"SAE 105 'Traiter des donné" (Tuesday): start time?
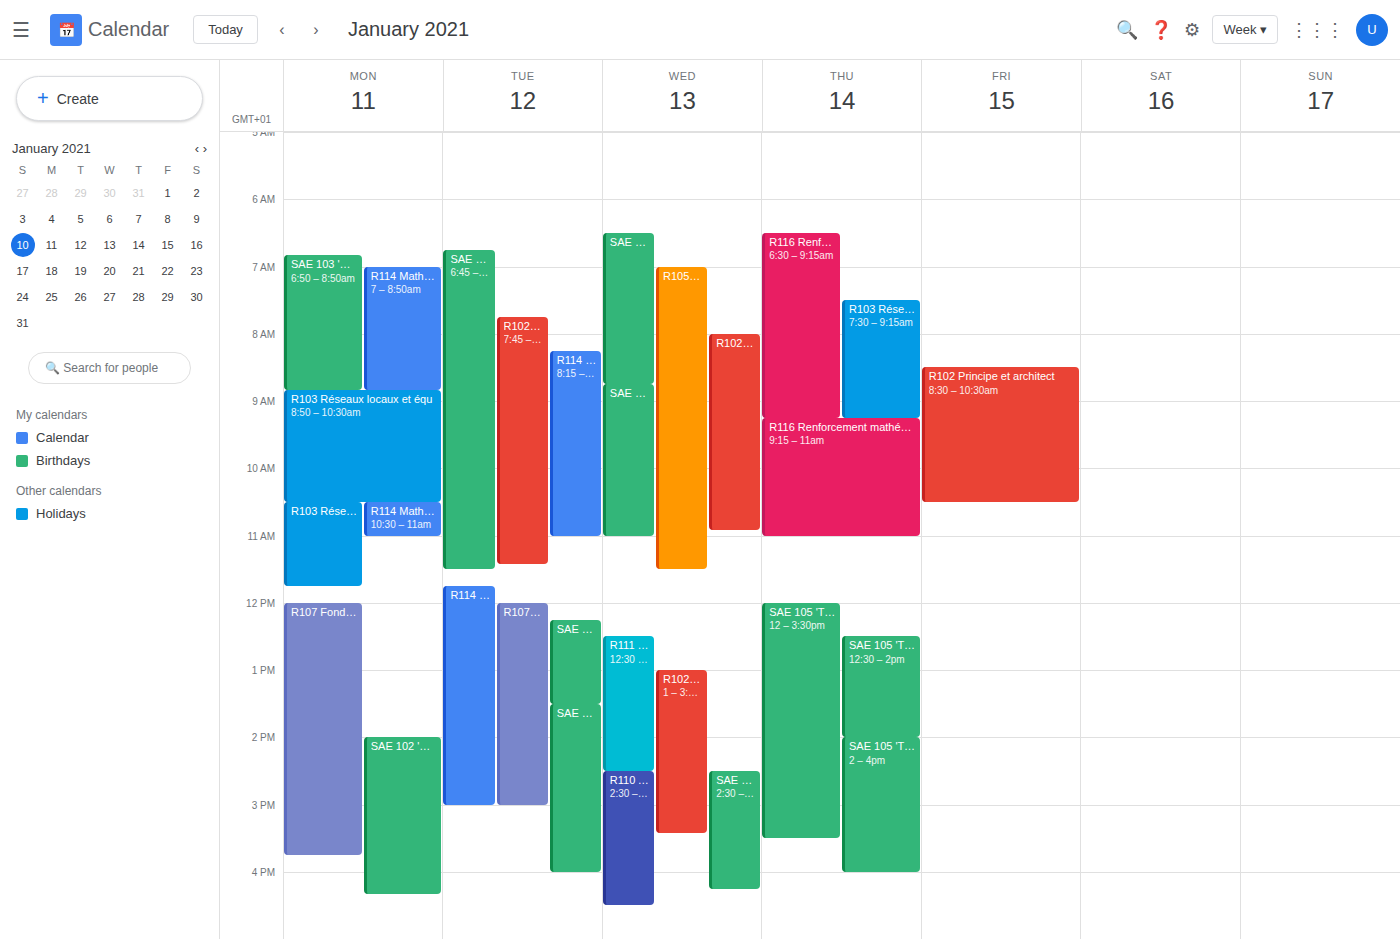
1:30 PM